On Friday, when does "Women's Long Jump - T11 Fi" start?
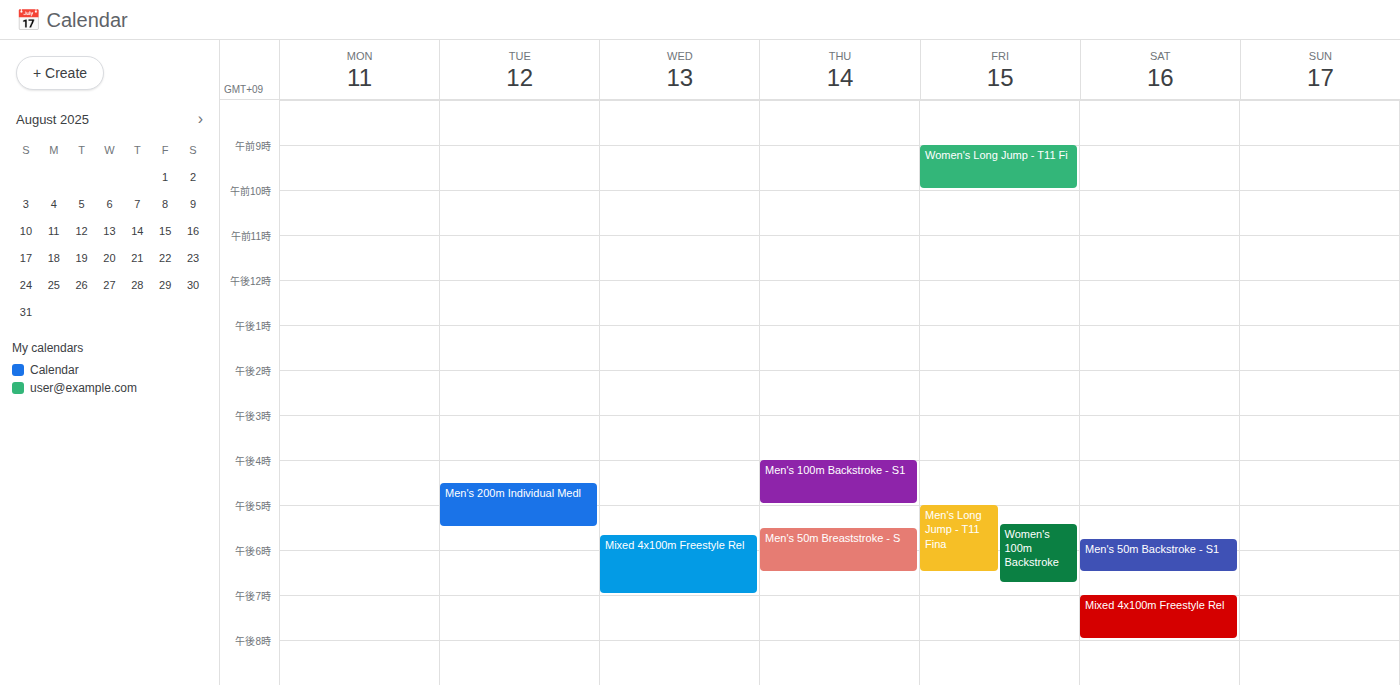
9:00 AM